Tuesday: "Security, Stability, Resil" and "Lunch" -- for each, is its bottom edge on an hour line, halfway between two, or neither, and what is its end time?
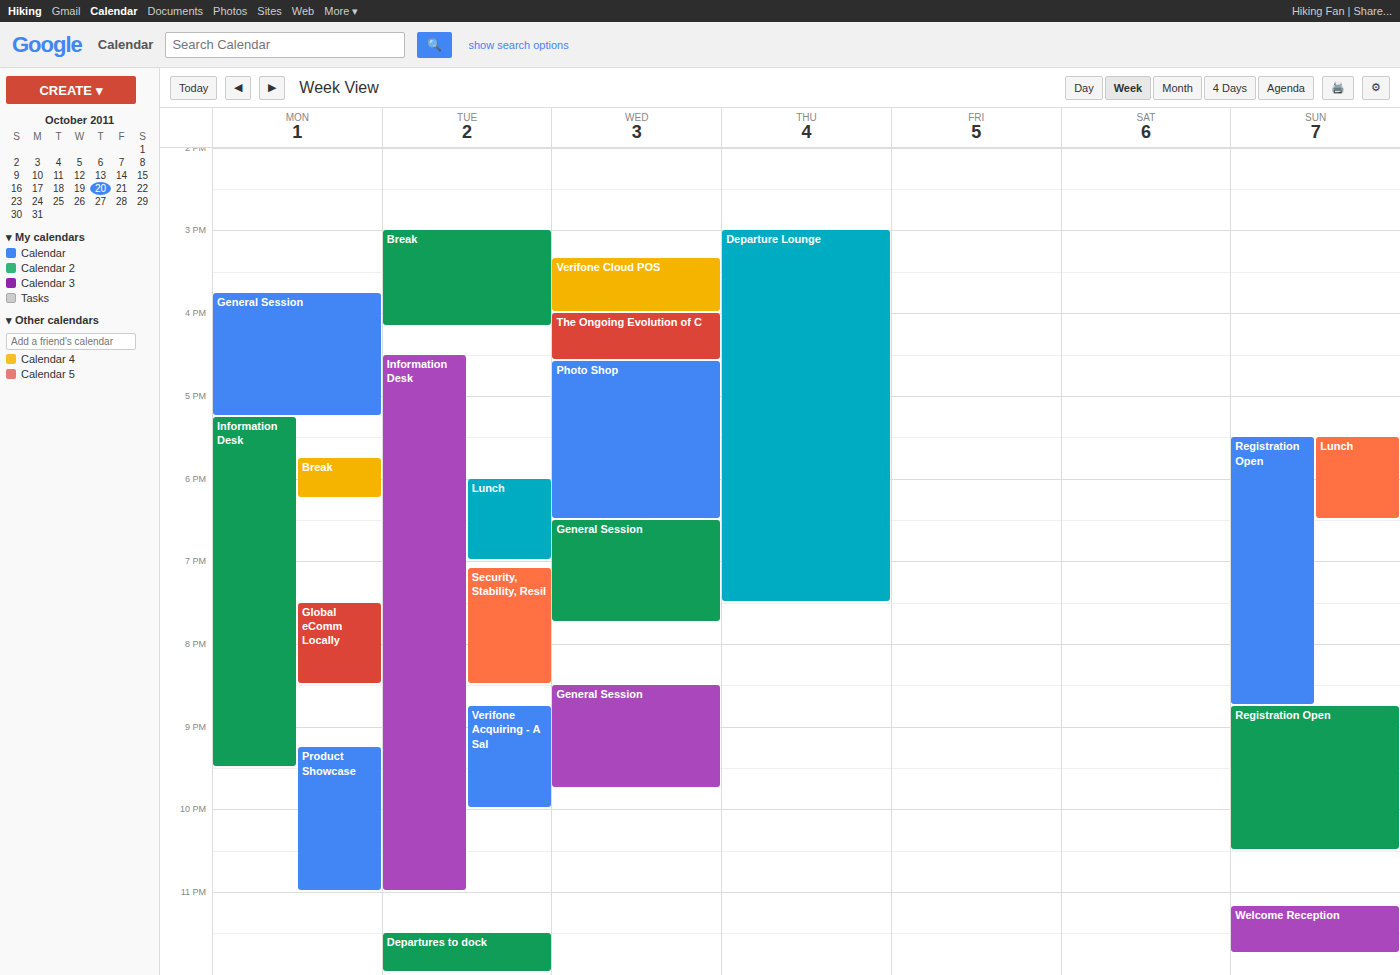
"Security, Stability, Resil": 8:30 PM, halfway between the 8 PM and 9 PM lines. "Lunch": 7:00 PM, exactly on the 7 PM line.